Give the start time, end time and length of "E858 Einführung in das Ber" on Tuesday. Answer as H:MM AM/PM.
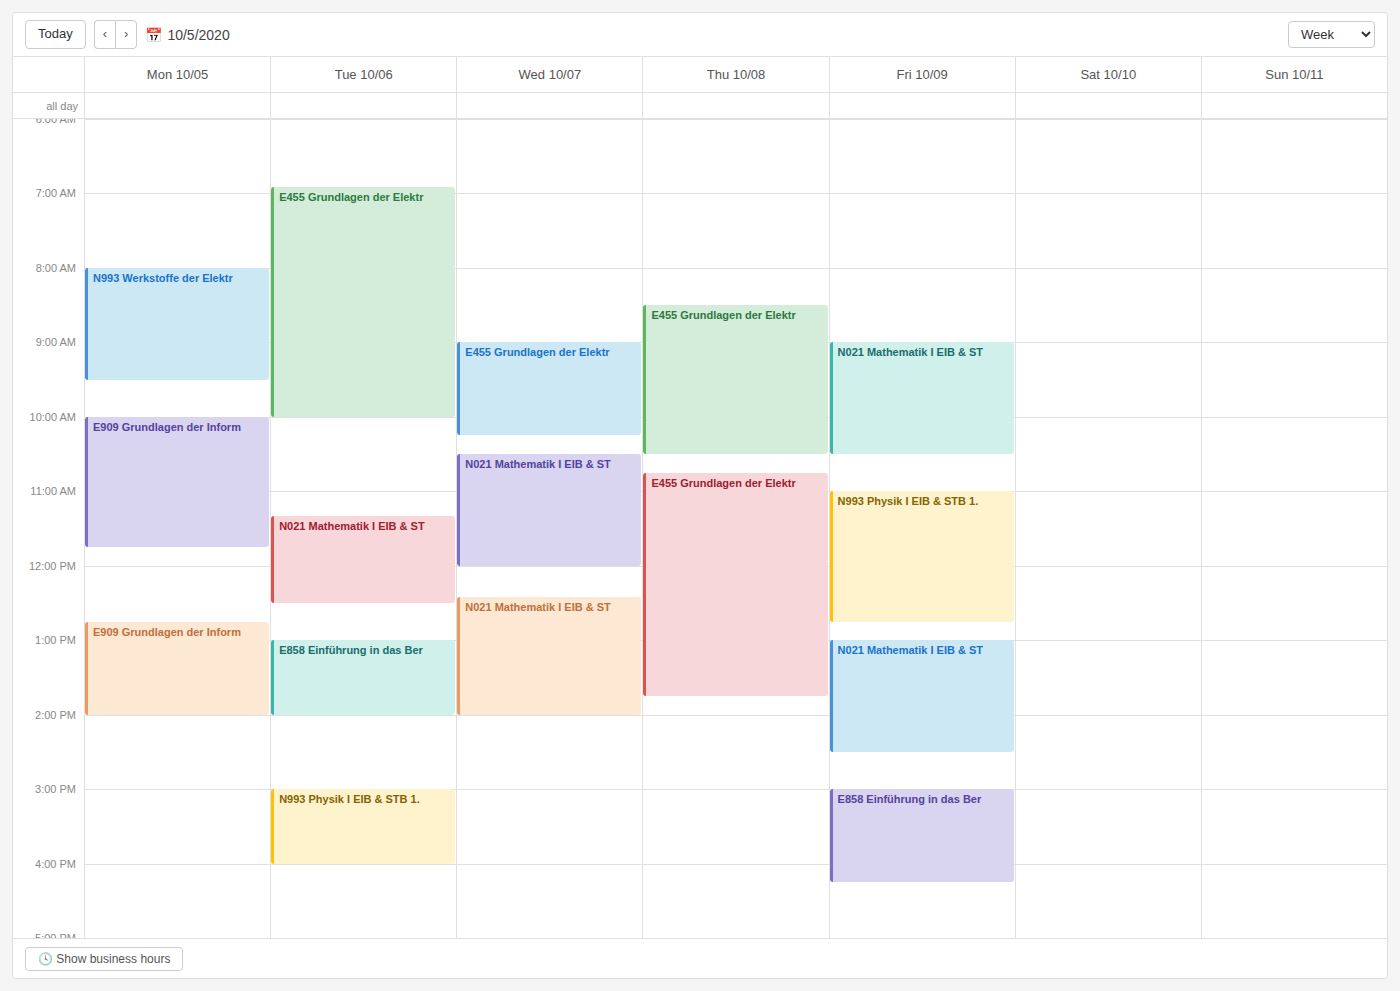
1:00 PM to 2:00 PM, 1 hour